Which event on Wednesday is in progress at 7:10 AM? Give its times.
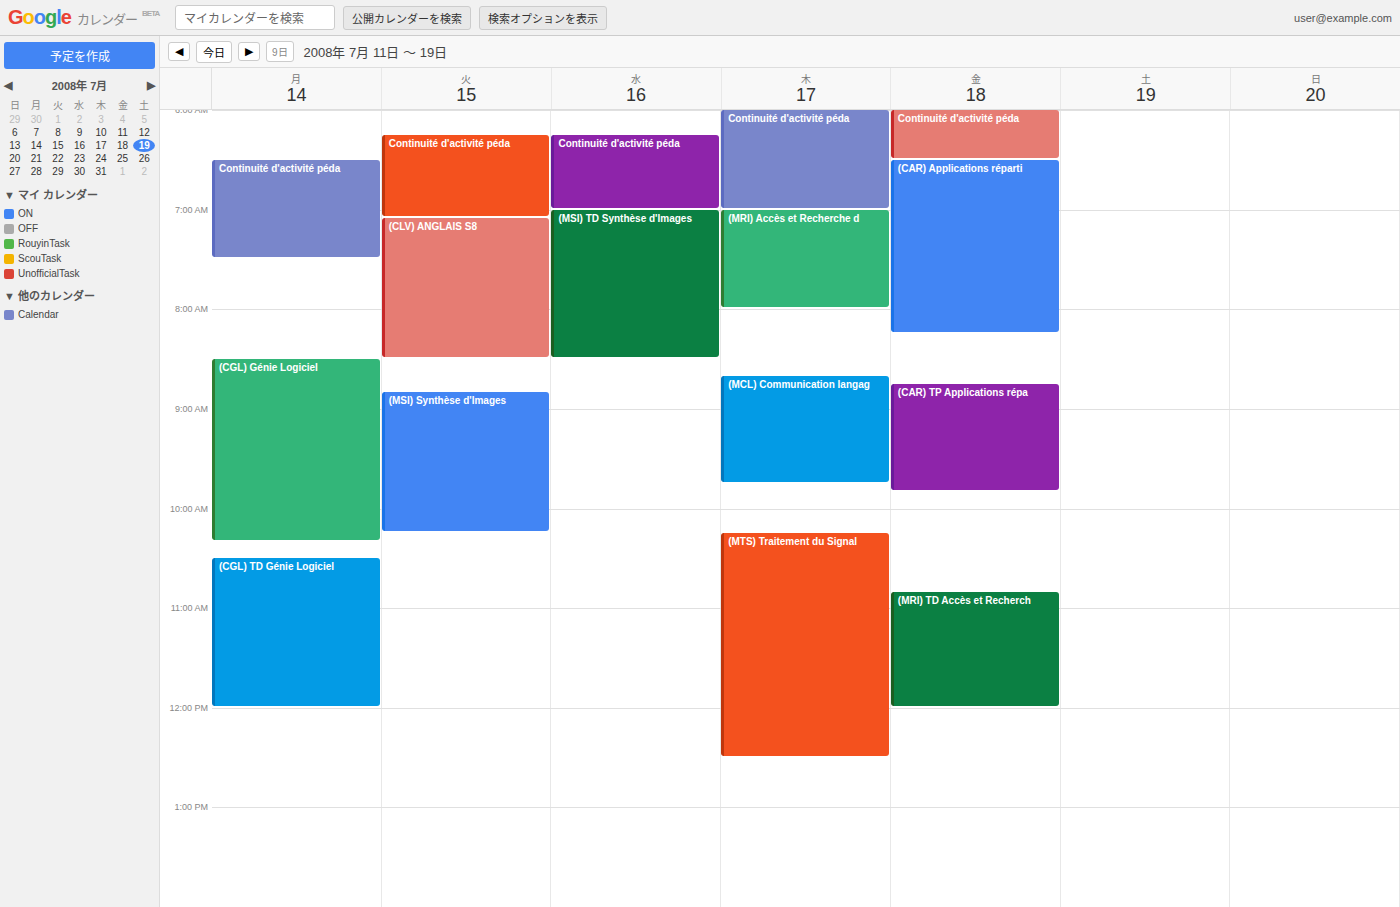
"(MSI) TD Synthèse d'Images", 7:00 AM to 8:30 AM